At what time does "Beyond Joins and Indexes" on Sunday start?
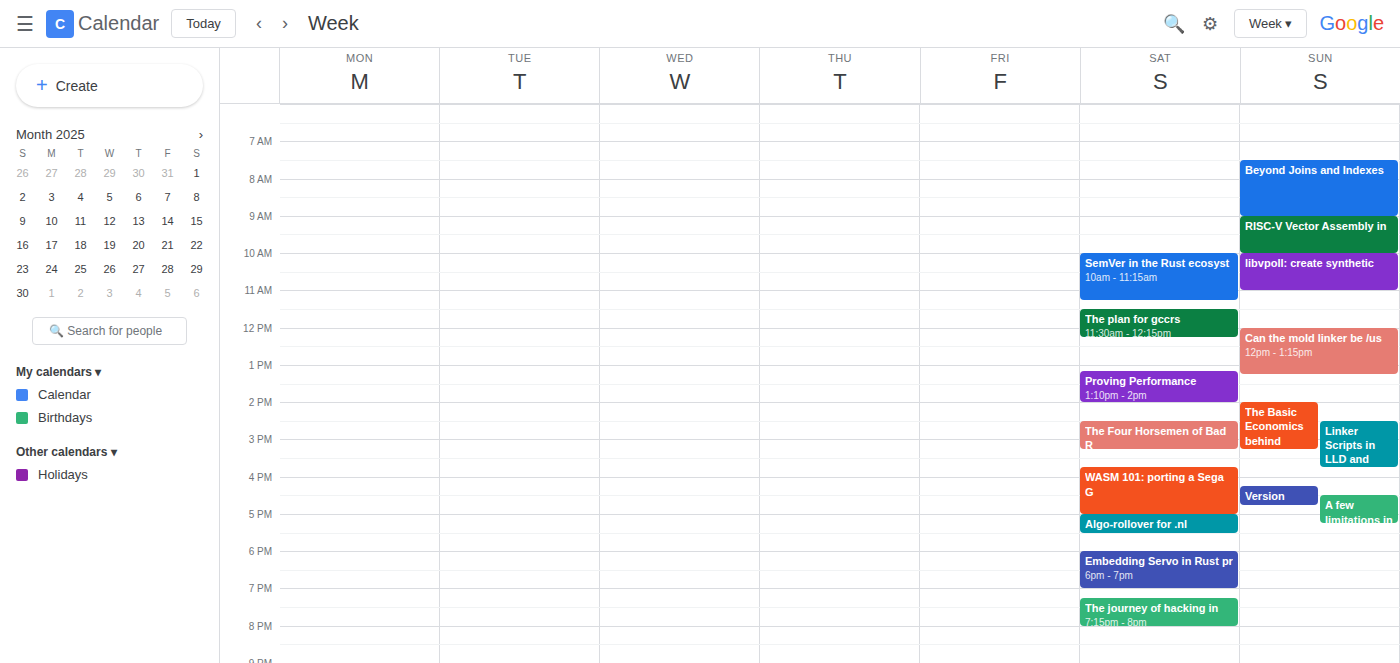
7:30 AM